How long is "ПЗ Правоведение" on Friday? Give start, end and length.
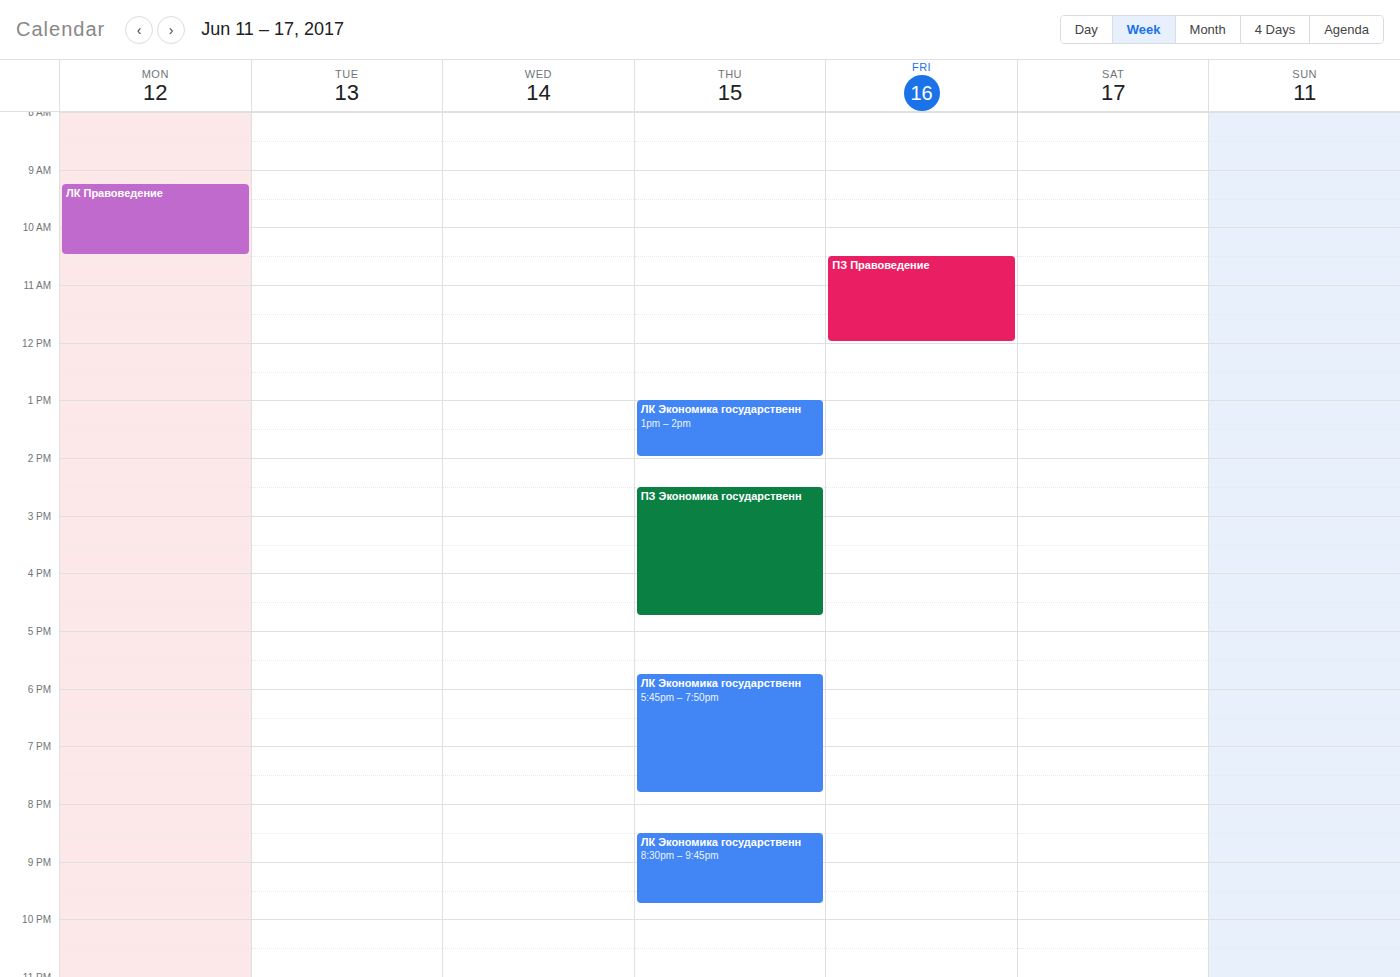
10:30 to 12:00, 1 hour 30 minutes